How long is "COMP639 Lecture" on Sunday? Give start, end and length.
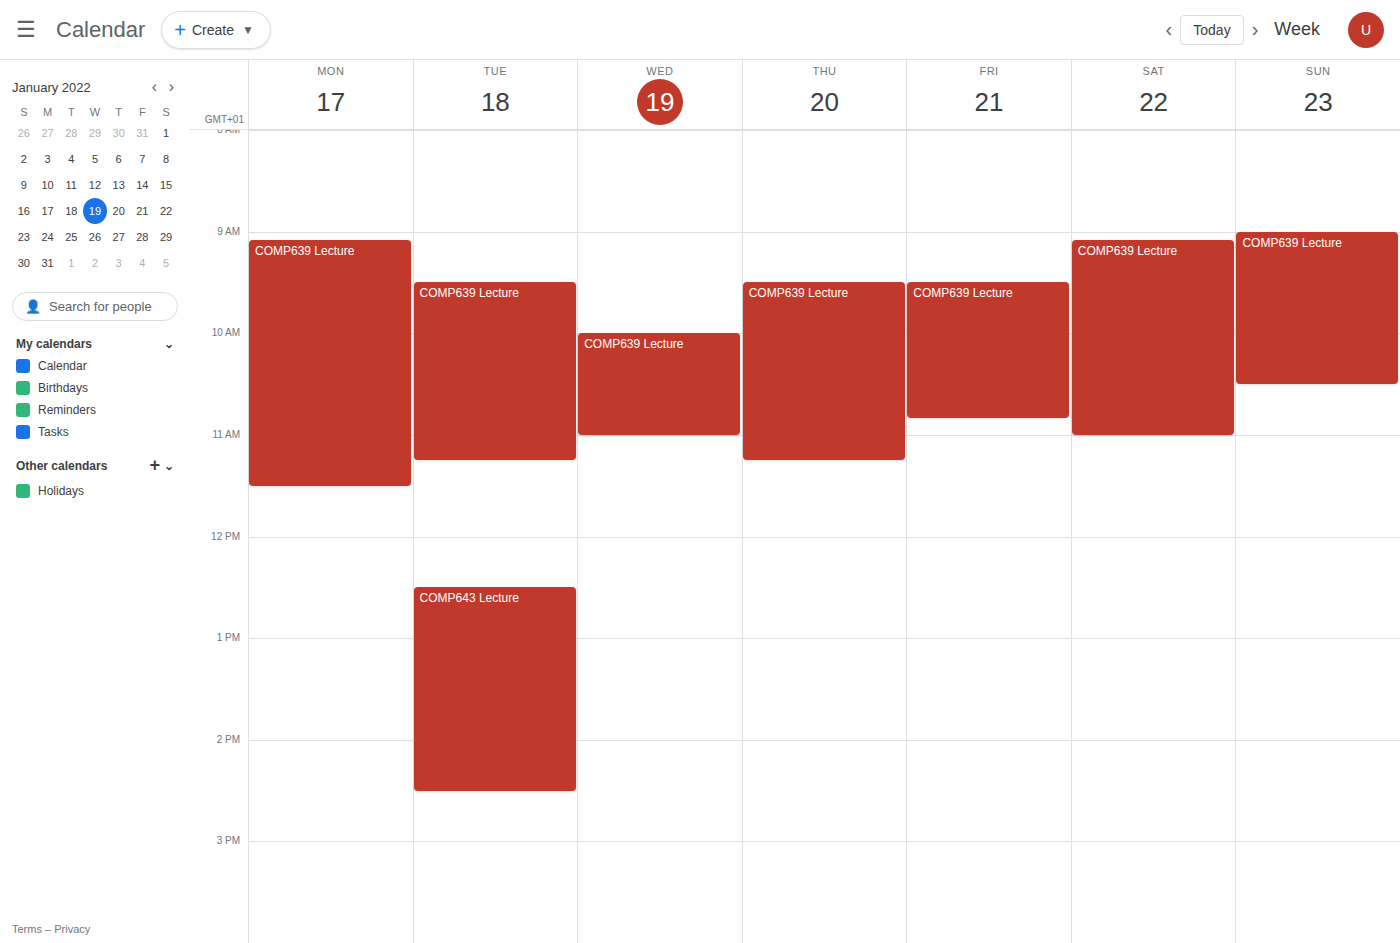
9:00 AM to 10:30 AM, 1 hour 30 minutes